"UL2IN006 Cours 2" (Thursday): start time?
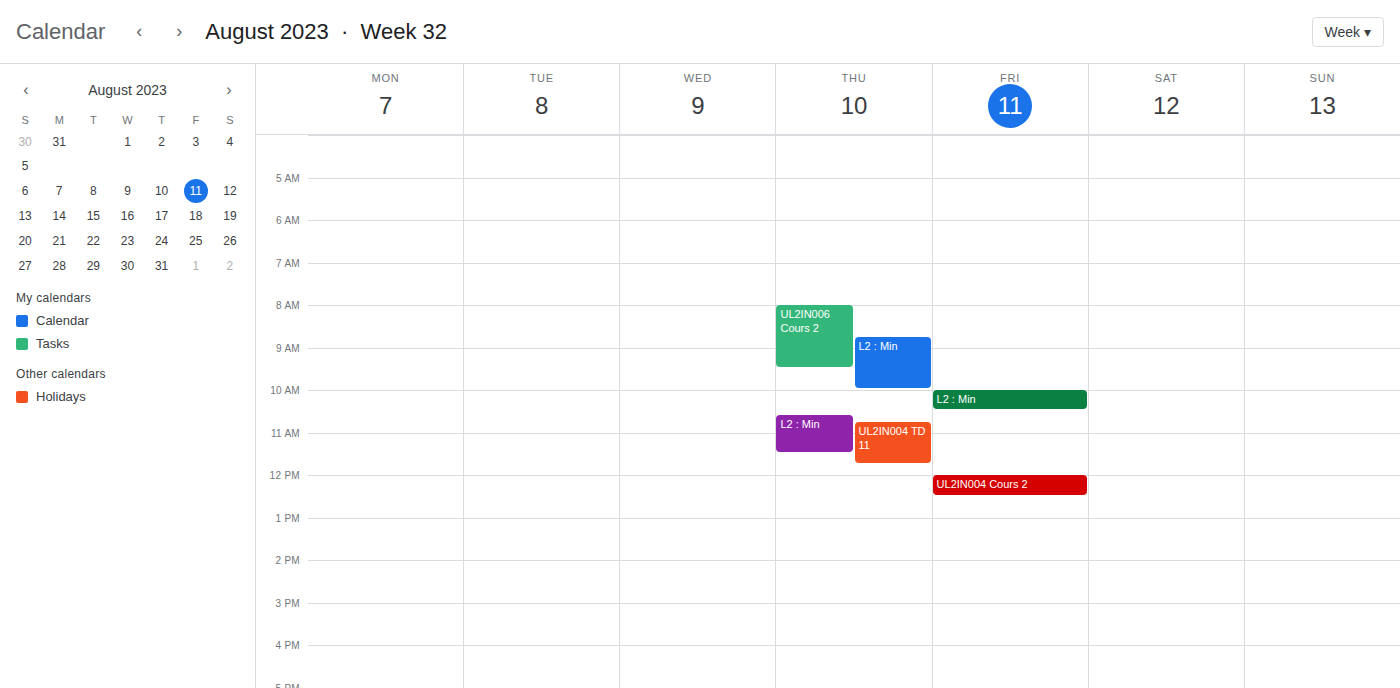
8:00 AM